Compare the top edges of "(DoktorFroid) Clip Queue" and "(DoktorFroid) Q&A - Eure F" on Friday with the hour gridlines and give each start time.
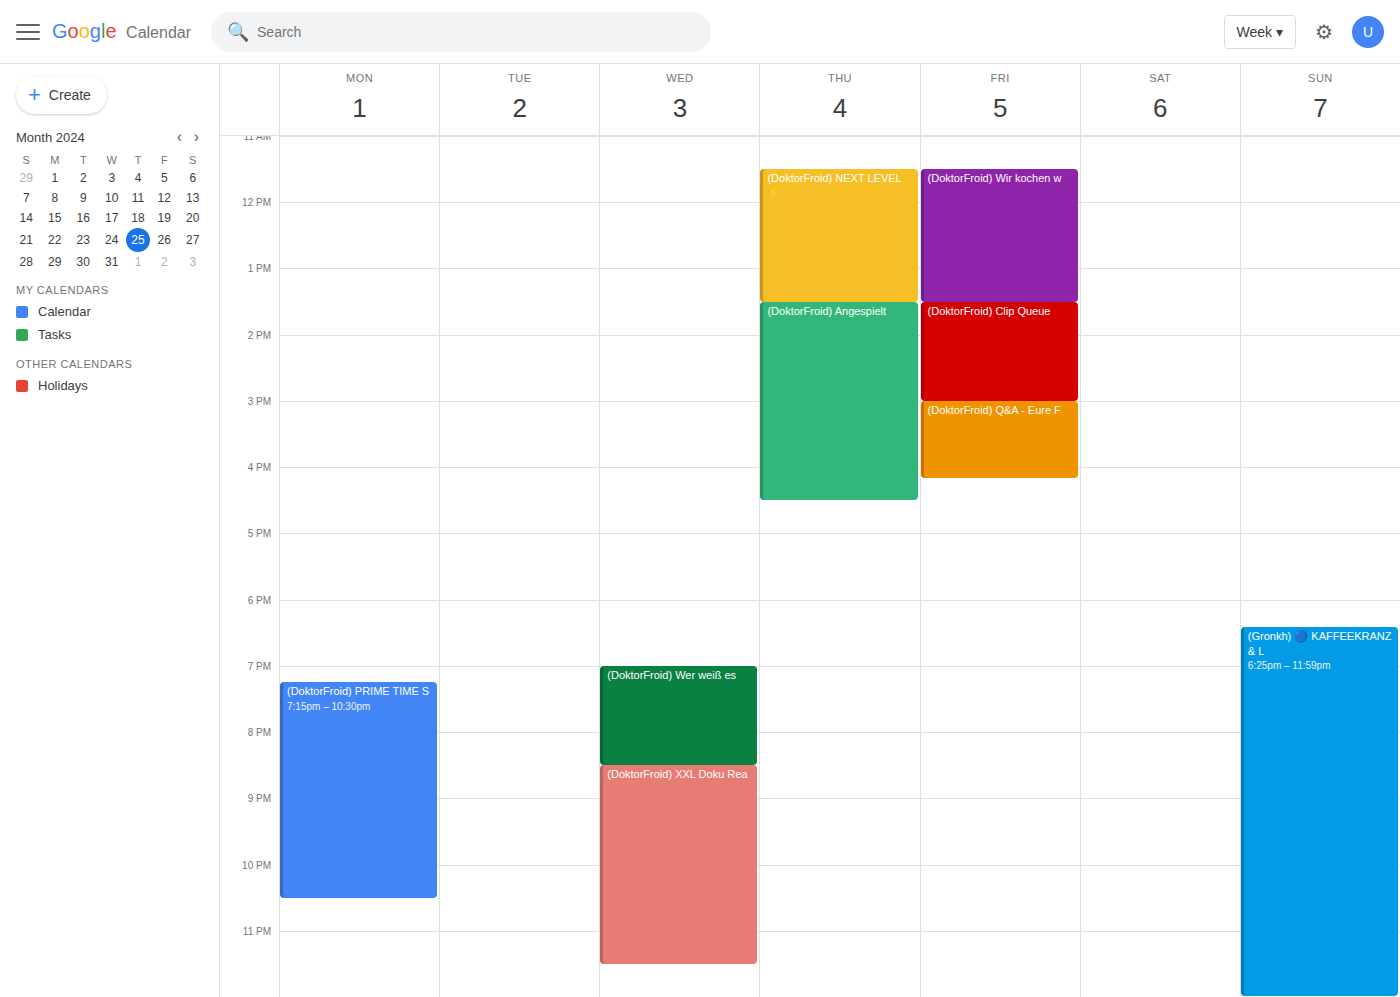
"(DoktorFroid) Clip Queue": 1:30 PM, halfway between the 1 PM and 2 PM lines. "(DoktorFroid) Q&A - Eure F": 3:00 PM, exactly on the 3 PM line.